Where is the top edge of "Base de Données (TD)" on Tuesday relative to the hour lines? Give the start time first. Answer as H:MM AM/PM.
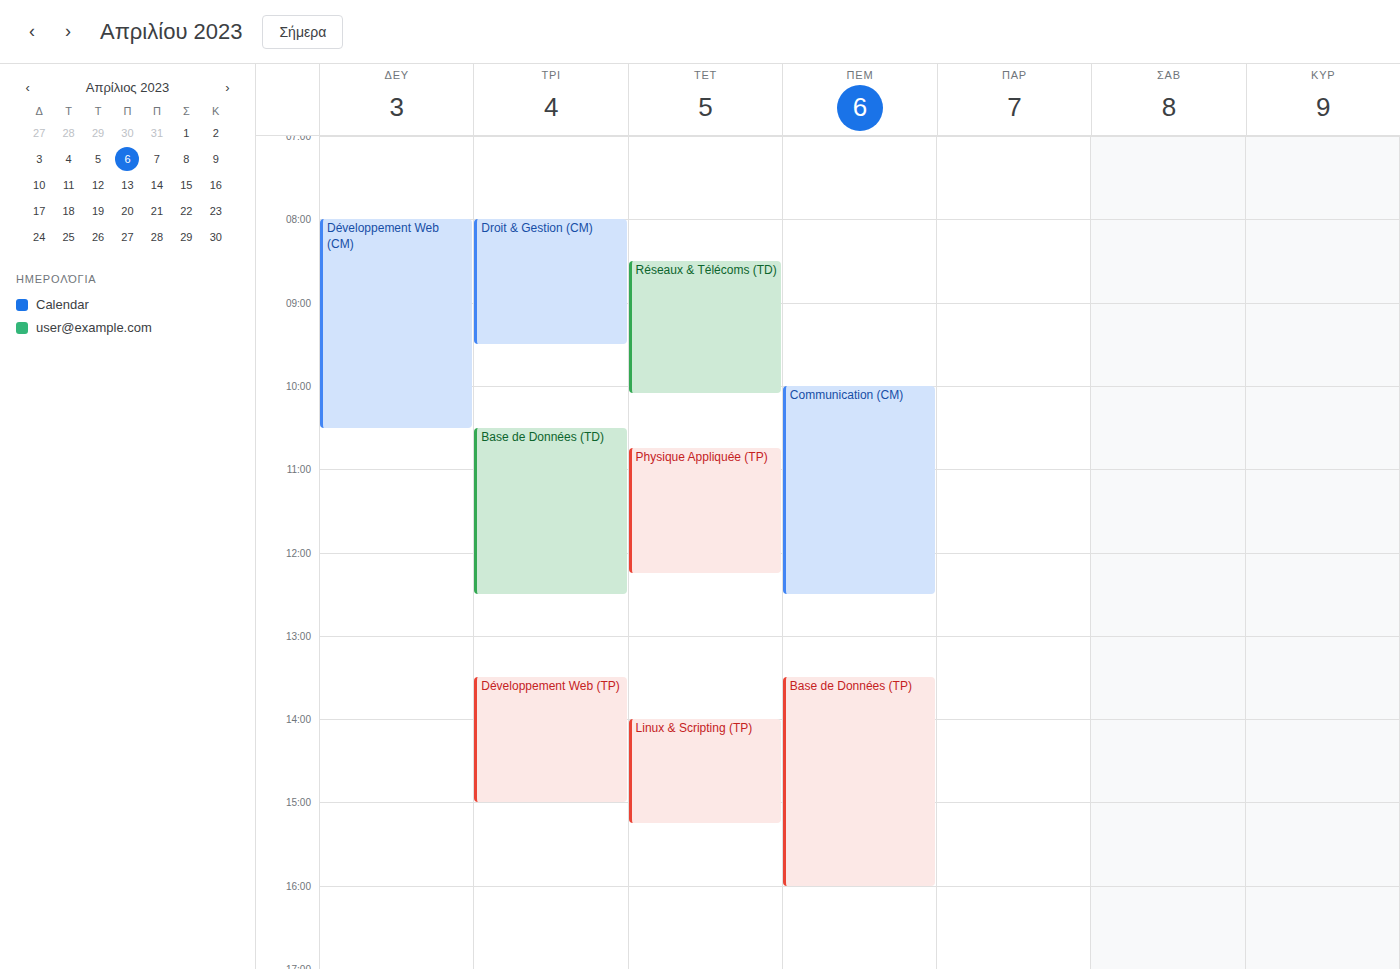
10:30 AM -- halfway between the 10 AM and 11 AM lines.